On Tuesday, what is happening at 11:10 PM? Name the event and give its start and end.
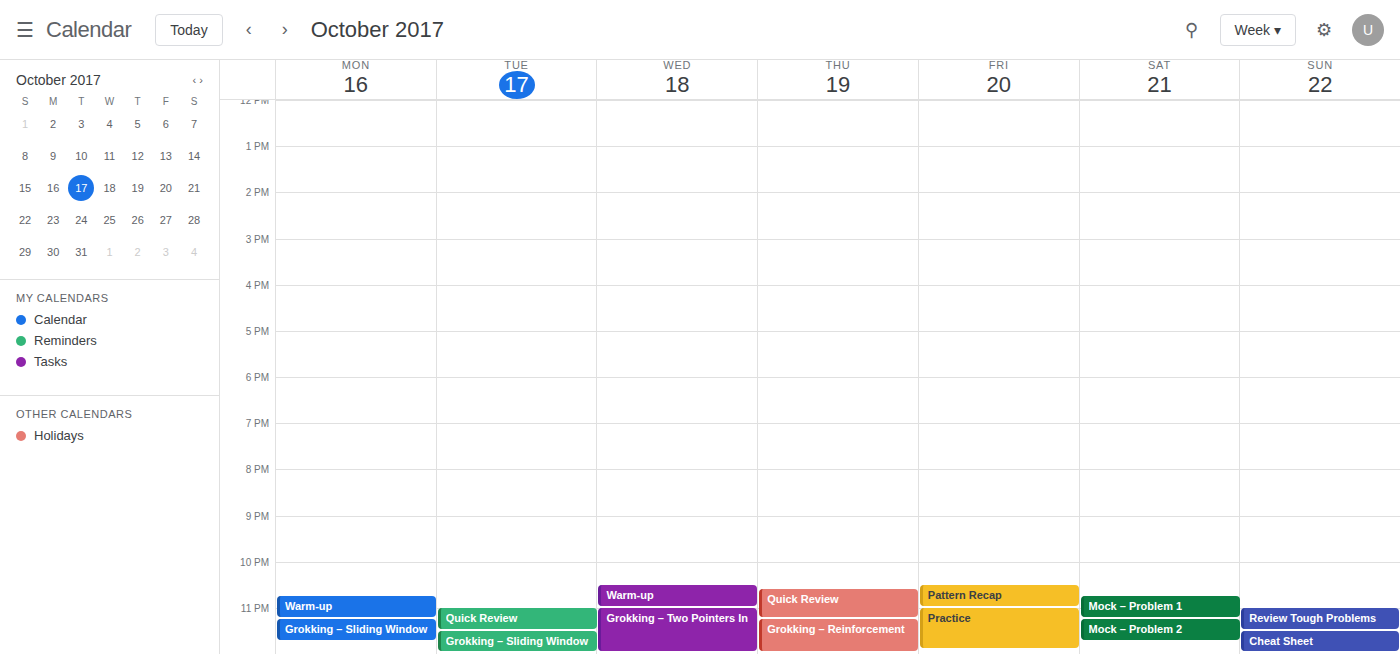
"Quick Review", 11:00 PM to 11:30 PM